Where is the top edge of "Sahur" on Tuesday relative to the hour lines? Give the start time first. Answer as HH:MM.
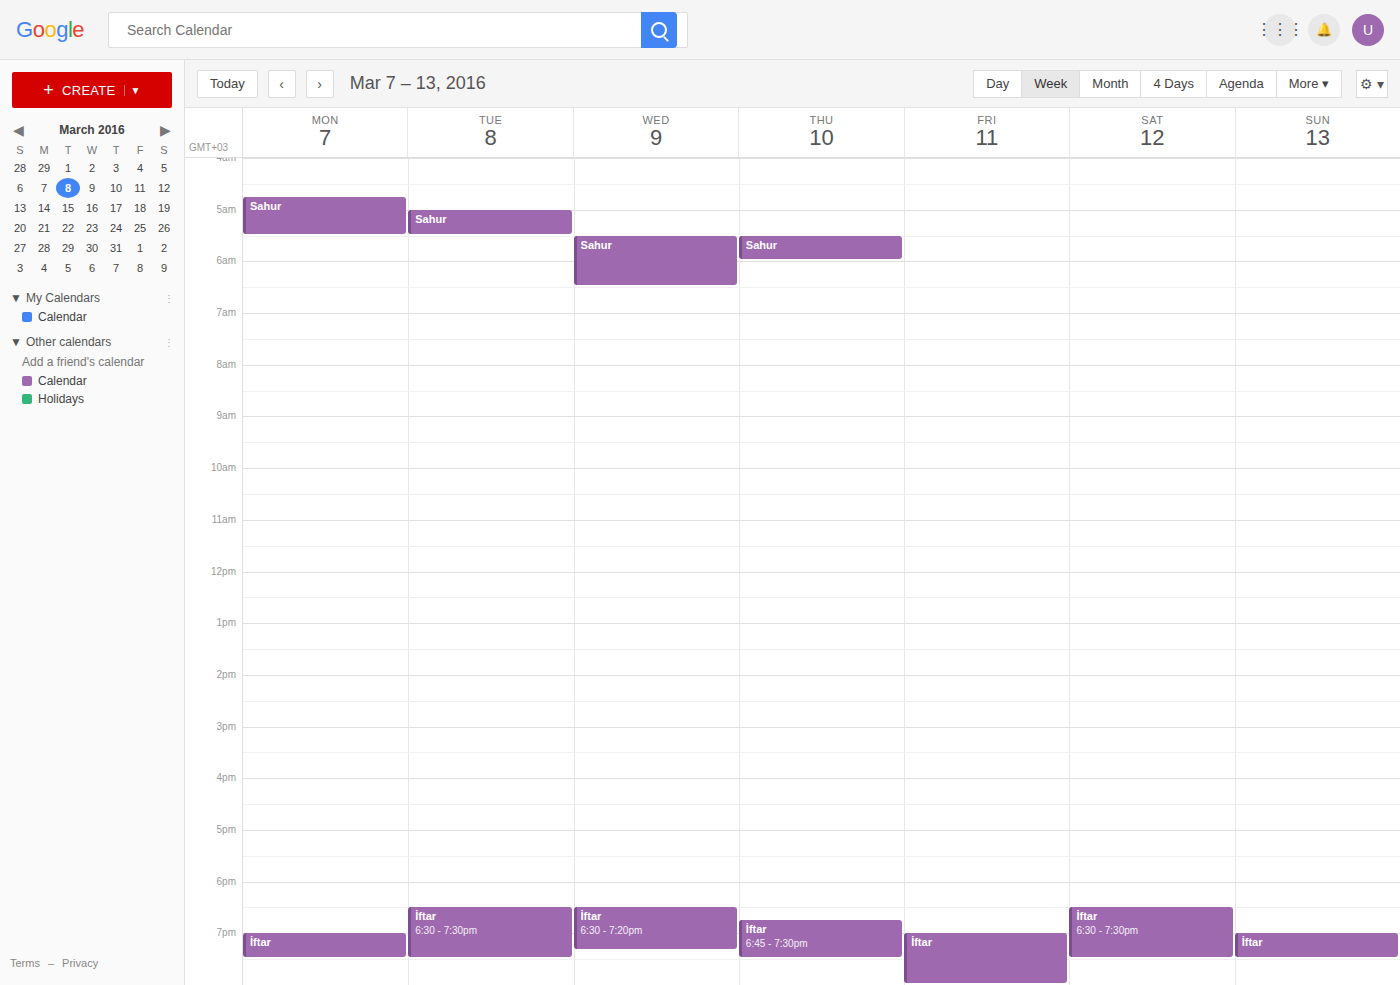
05:00 -- exactly on the 05:00 line.